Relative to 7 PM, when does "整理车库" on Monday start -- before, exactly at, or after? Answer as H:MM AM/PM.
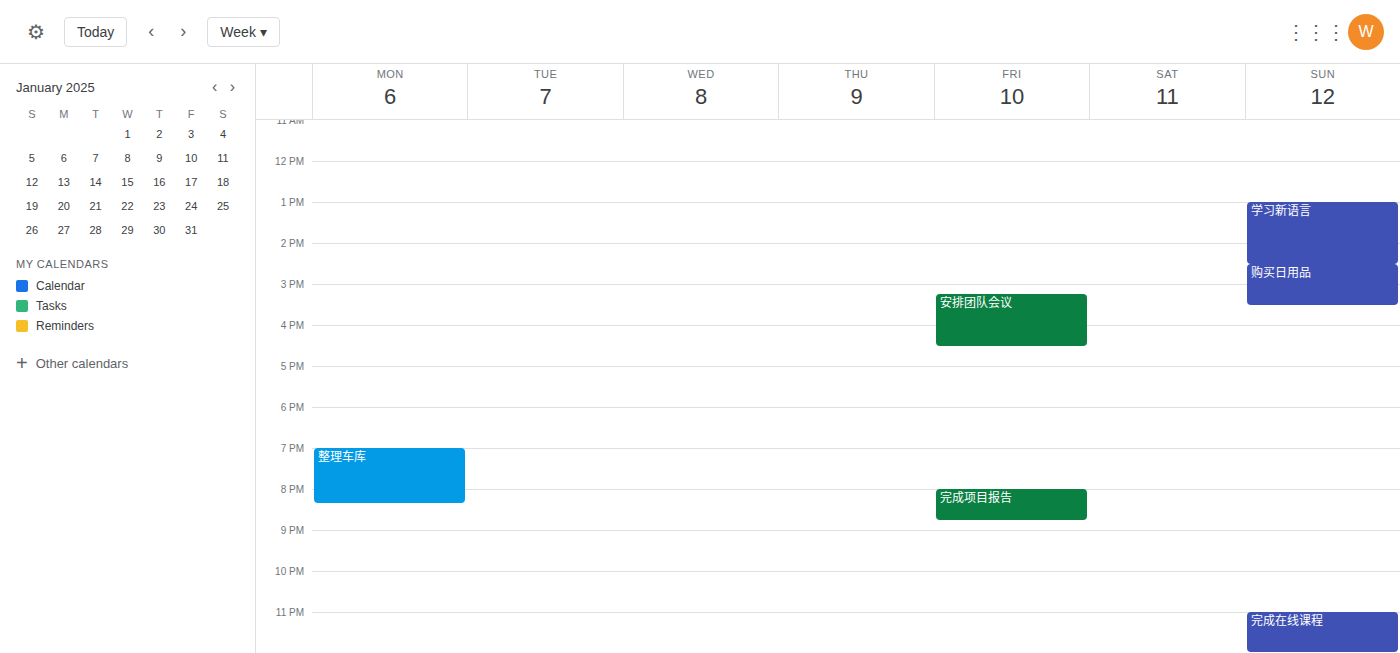
7:00 PM -- exactly at 7 PM, on the 7 PM line.